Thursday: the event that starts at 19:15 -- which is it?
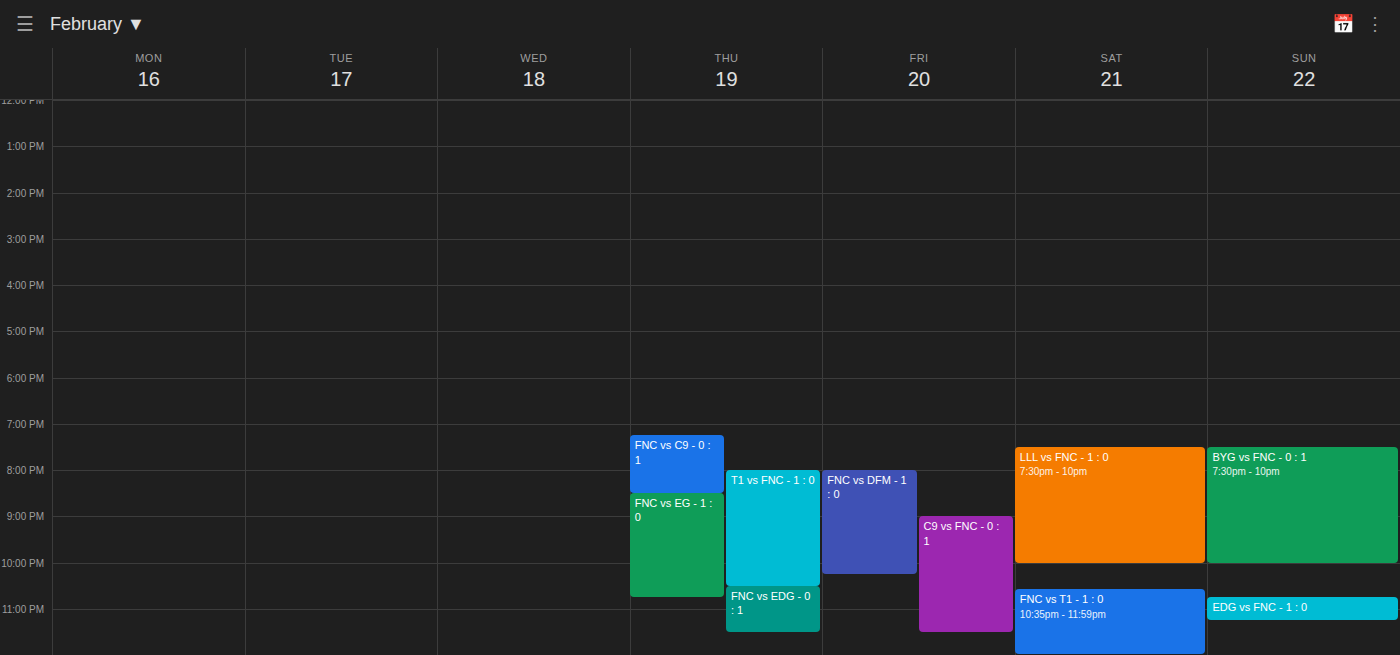
"FNC vs C9 - 0 : 1"